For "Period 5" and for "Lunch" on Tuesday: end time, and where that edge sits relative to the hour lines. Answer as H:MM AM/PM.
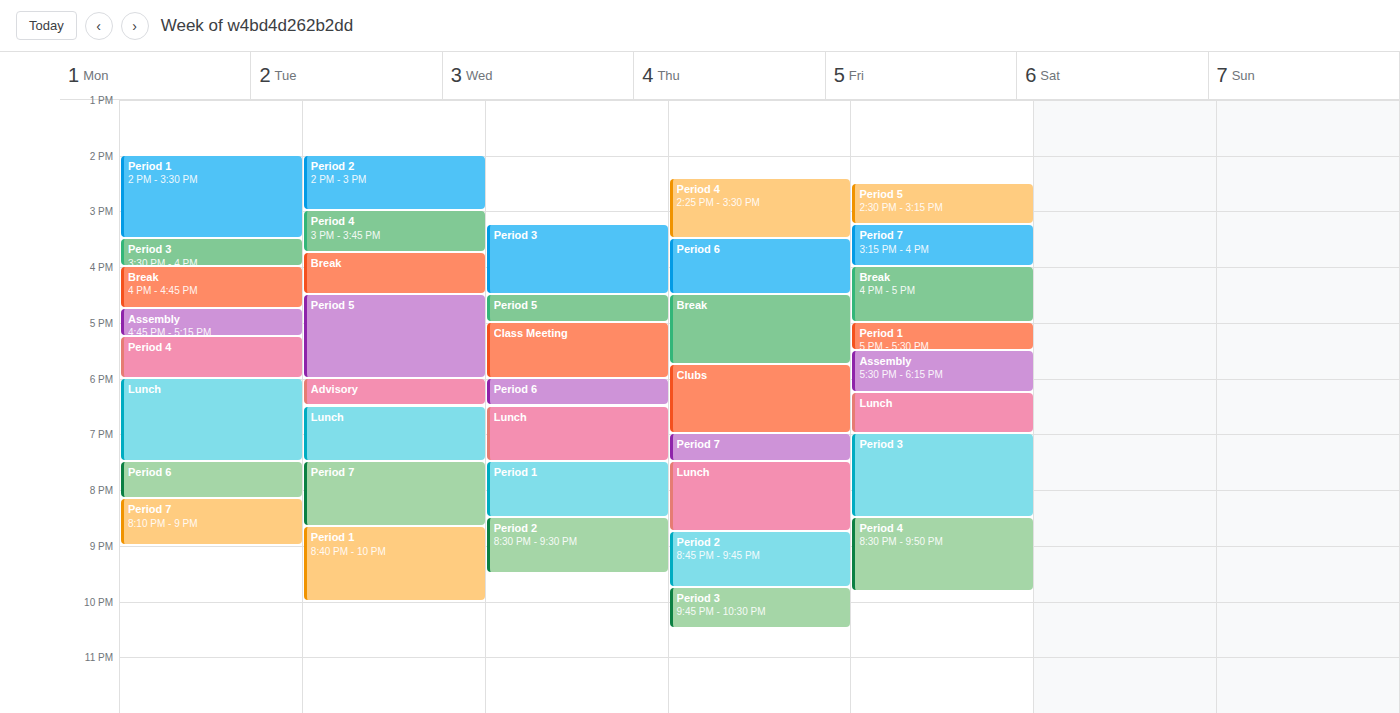
"Period 5": 6:00 PM, exactly on the 6 PM line. "Lunch": 7:30 PM, halfway between the 7 PM and 8 PM lines.